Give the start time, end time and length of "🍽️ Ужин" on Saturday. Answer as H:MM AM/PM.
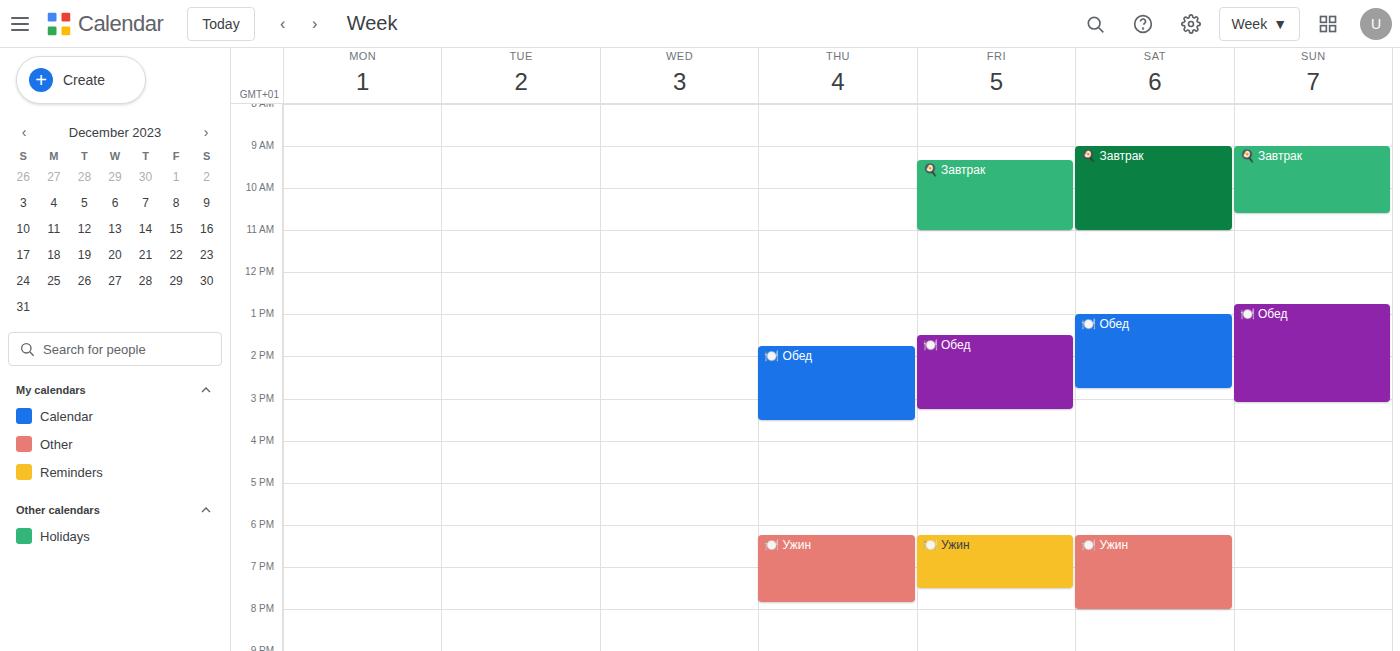
6:15 PM to 8:00 PM, 1 hour 45 minutes